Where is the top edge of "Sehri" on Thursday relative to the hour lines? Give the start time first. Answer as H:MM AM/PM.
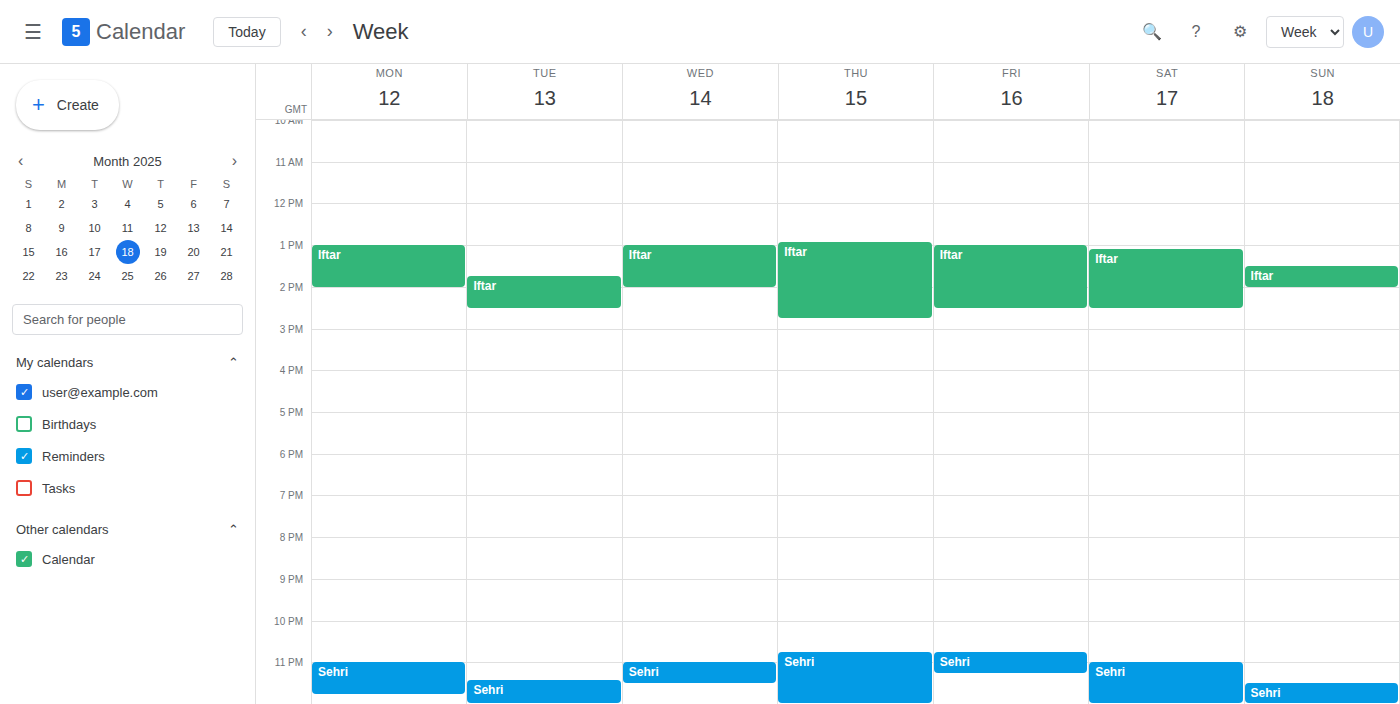
10:45 PM -- neither: three quarters of the way from the 10 PM line to the 11 PM line.